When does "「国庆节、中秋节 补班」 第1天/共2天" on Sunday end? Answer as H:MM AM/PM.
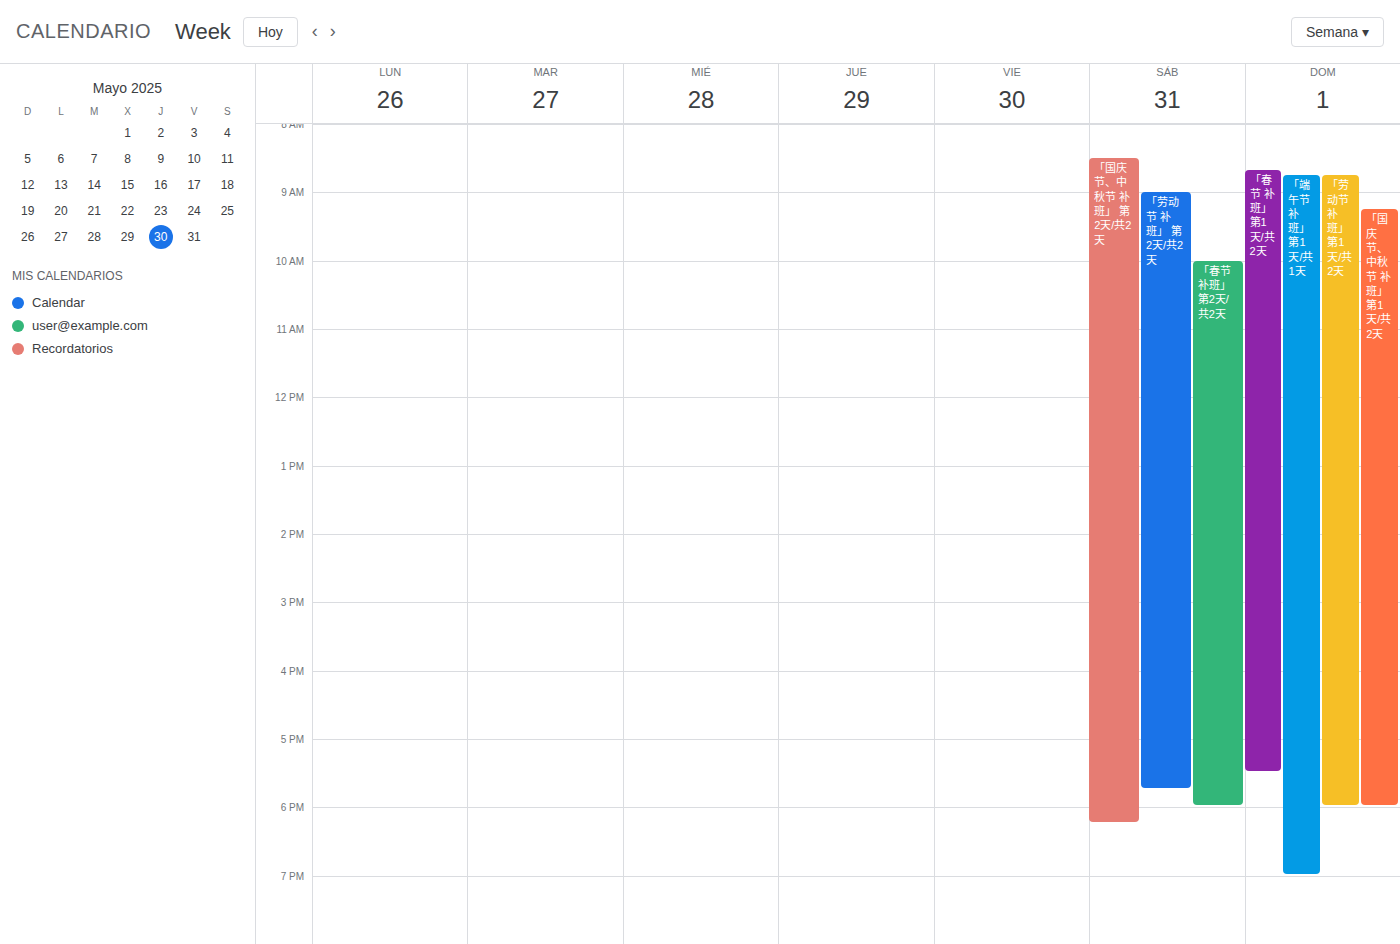
6:00 PM